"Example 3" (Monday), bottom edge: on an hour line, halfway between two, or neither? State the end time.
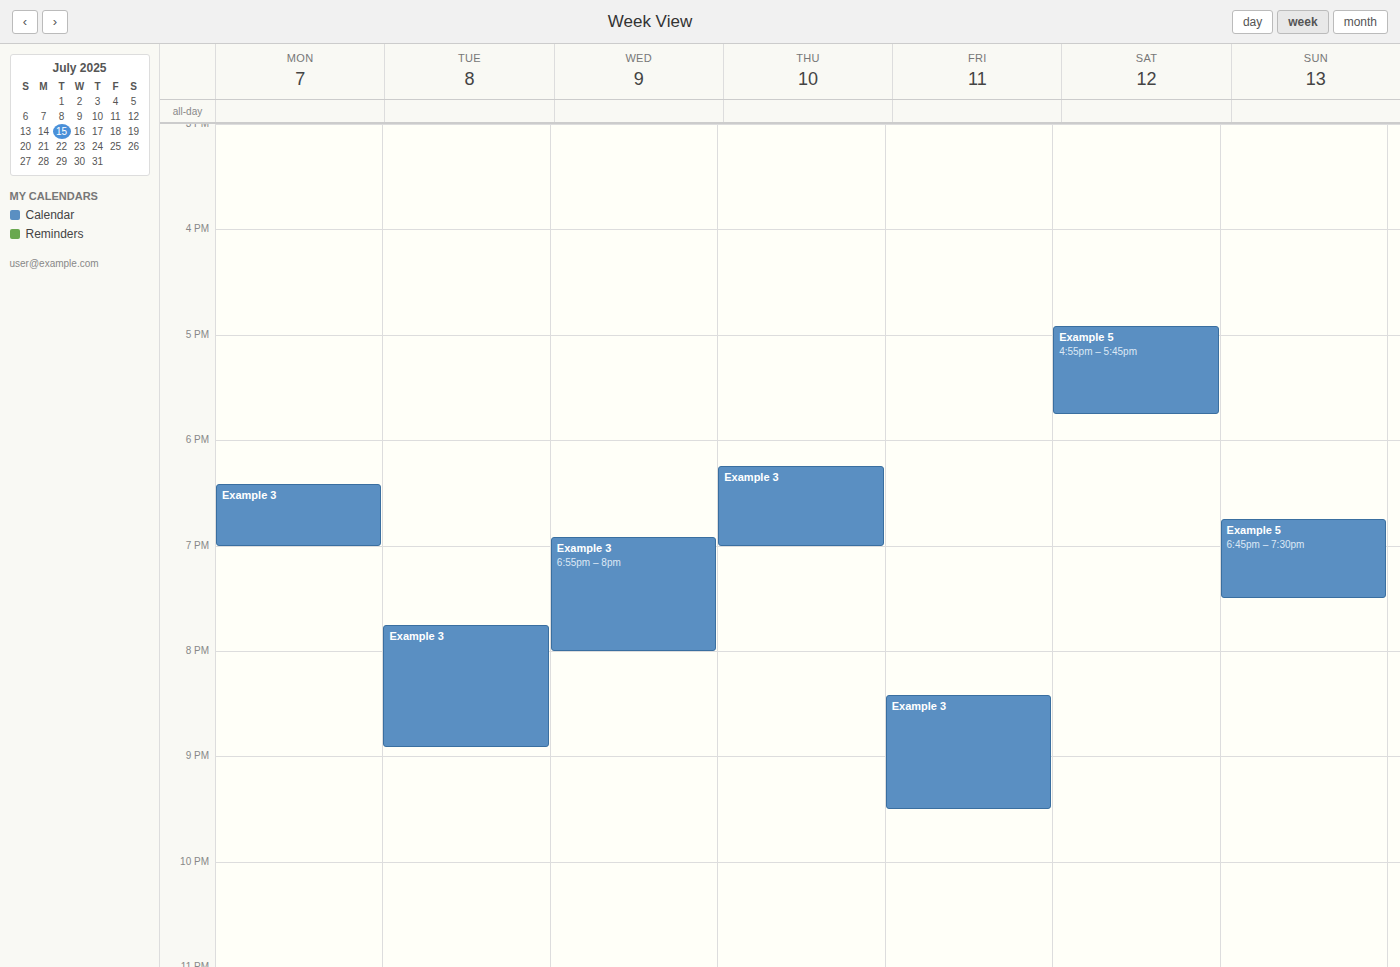
19:00 -- exactly on the 19:00 line.